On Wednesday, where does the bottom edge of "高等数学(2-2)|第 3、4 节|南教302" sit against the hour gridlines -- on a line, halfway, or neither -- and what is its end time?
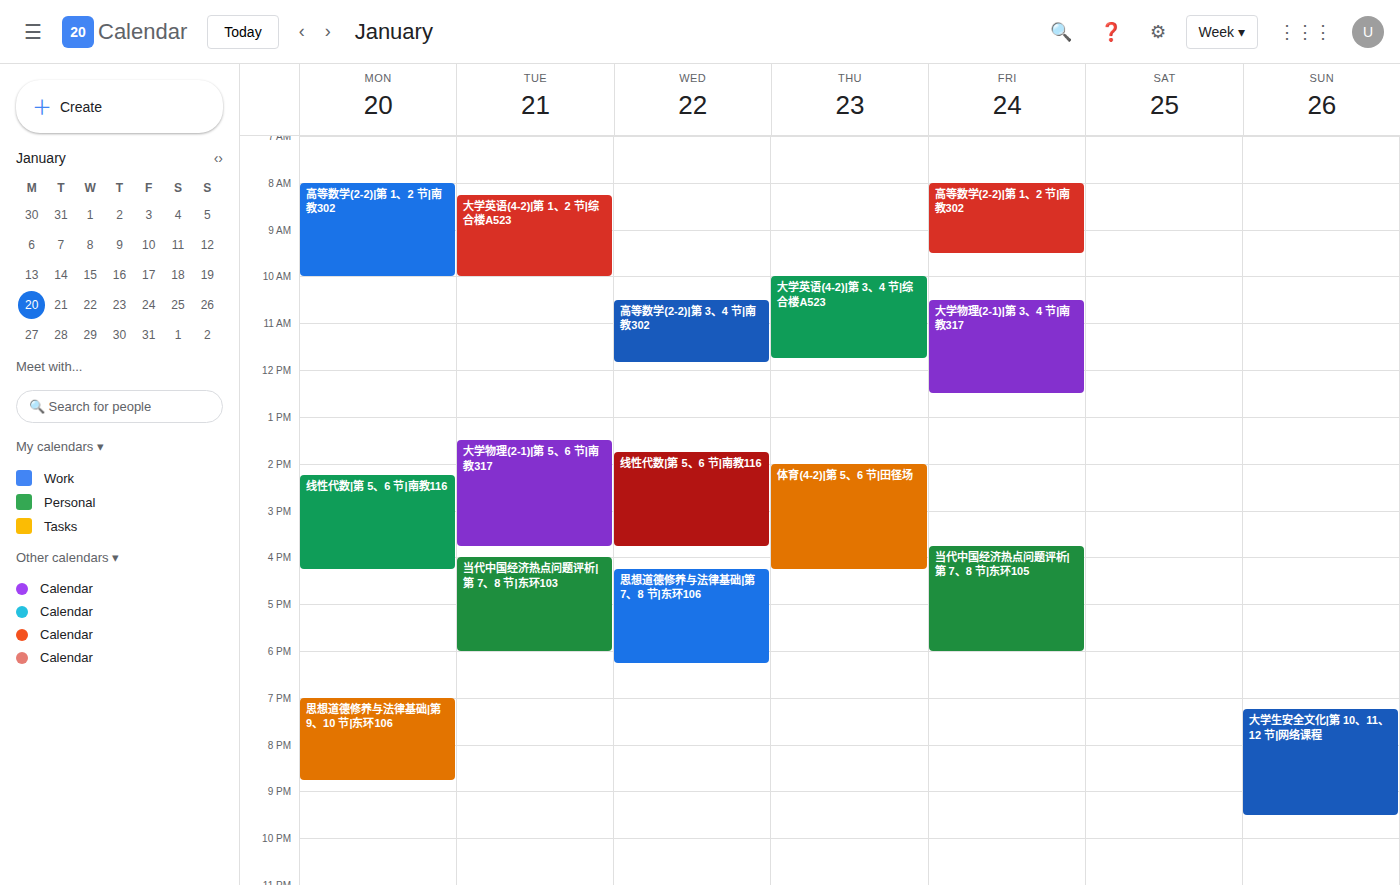
11:50 AM -- neither: 50 minutes below the 11 AM line and 10 minutes above the 12 PM line.